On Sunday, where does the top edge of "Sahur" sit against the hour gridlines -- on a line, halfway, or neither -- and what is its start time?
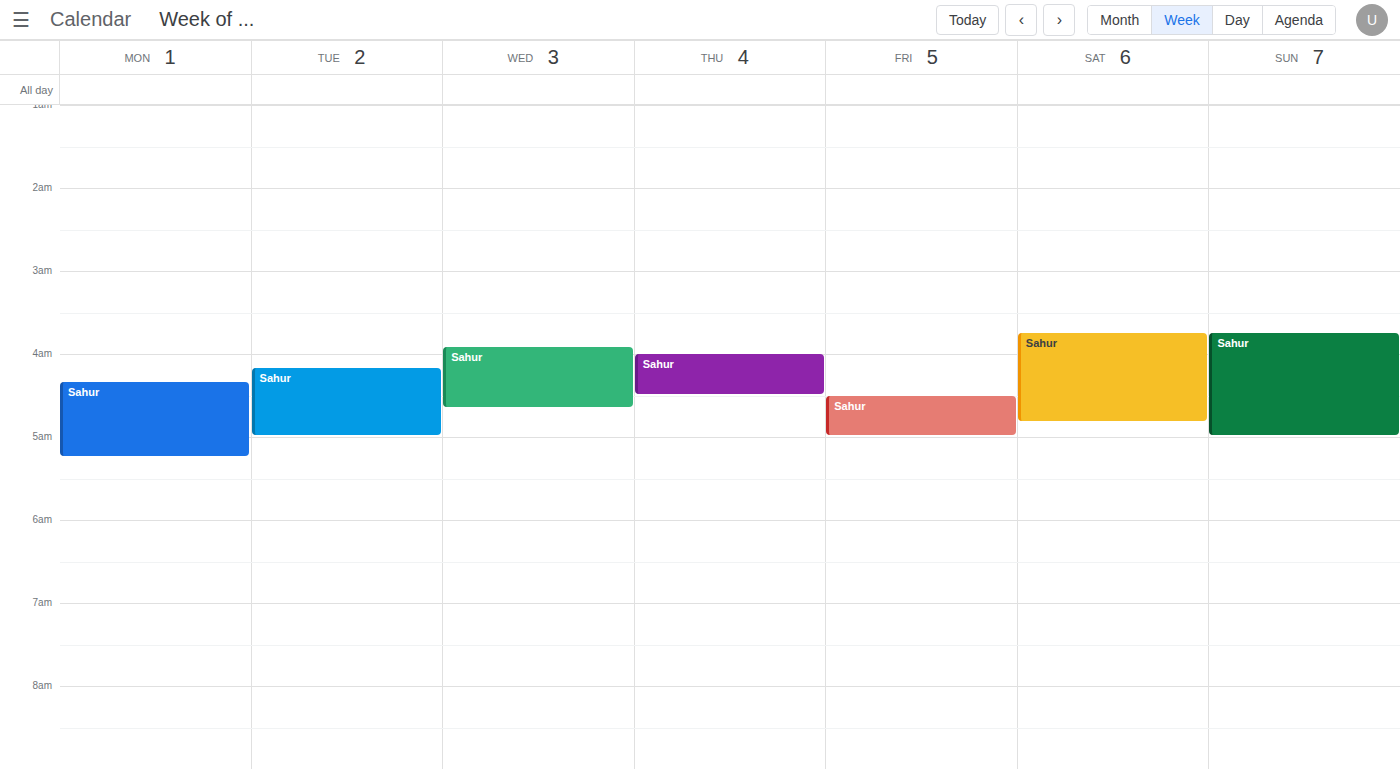
3:45 AM -- neither: three quarters of the way from the 3 AM line to the 4 AM line.